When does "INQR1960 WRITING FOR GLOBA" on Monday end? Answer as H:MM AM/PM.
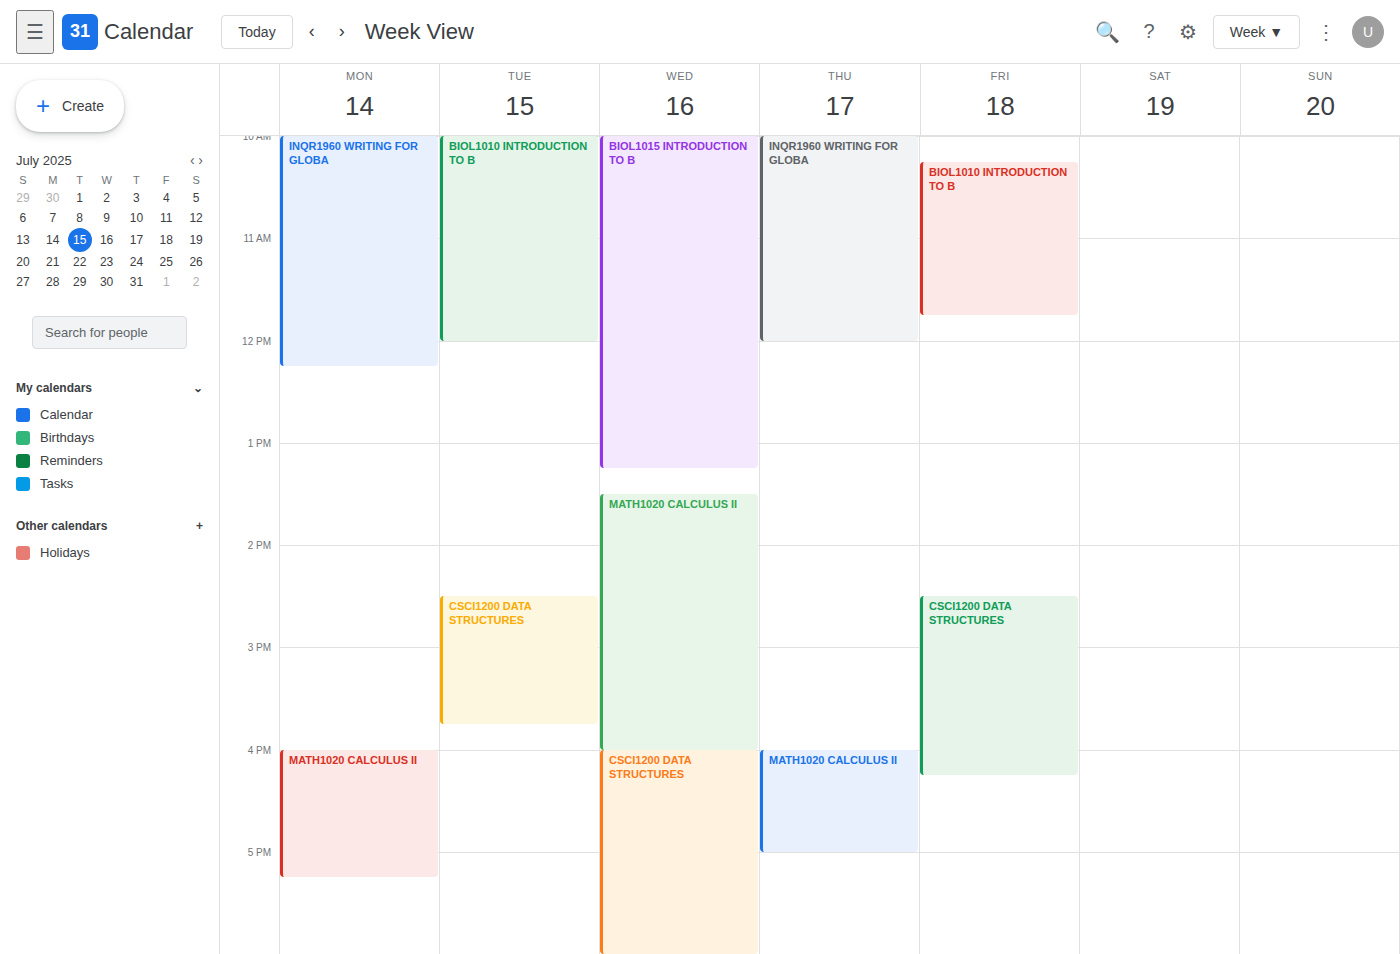
12:15 PM